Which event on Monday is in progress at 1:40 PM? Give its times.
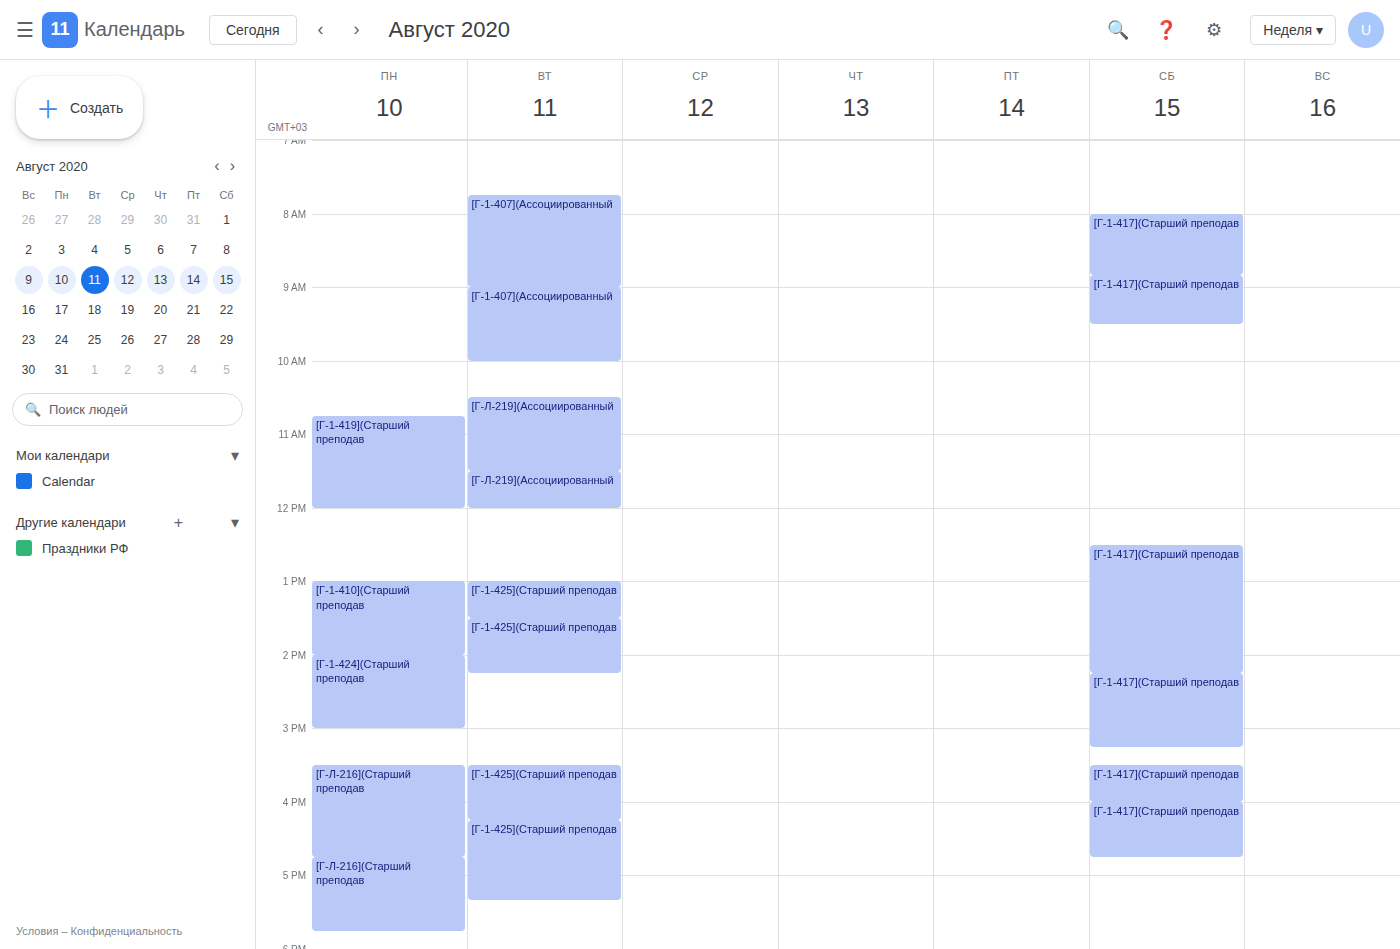
"[Г-1-410](Старший преподав", 1:00 PM to 2:00 PM